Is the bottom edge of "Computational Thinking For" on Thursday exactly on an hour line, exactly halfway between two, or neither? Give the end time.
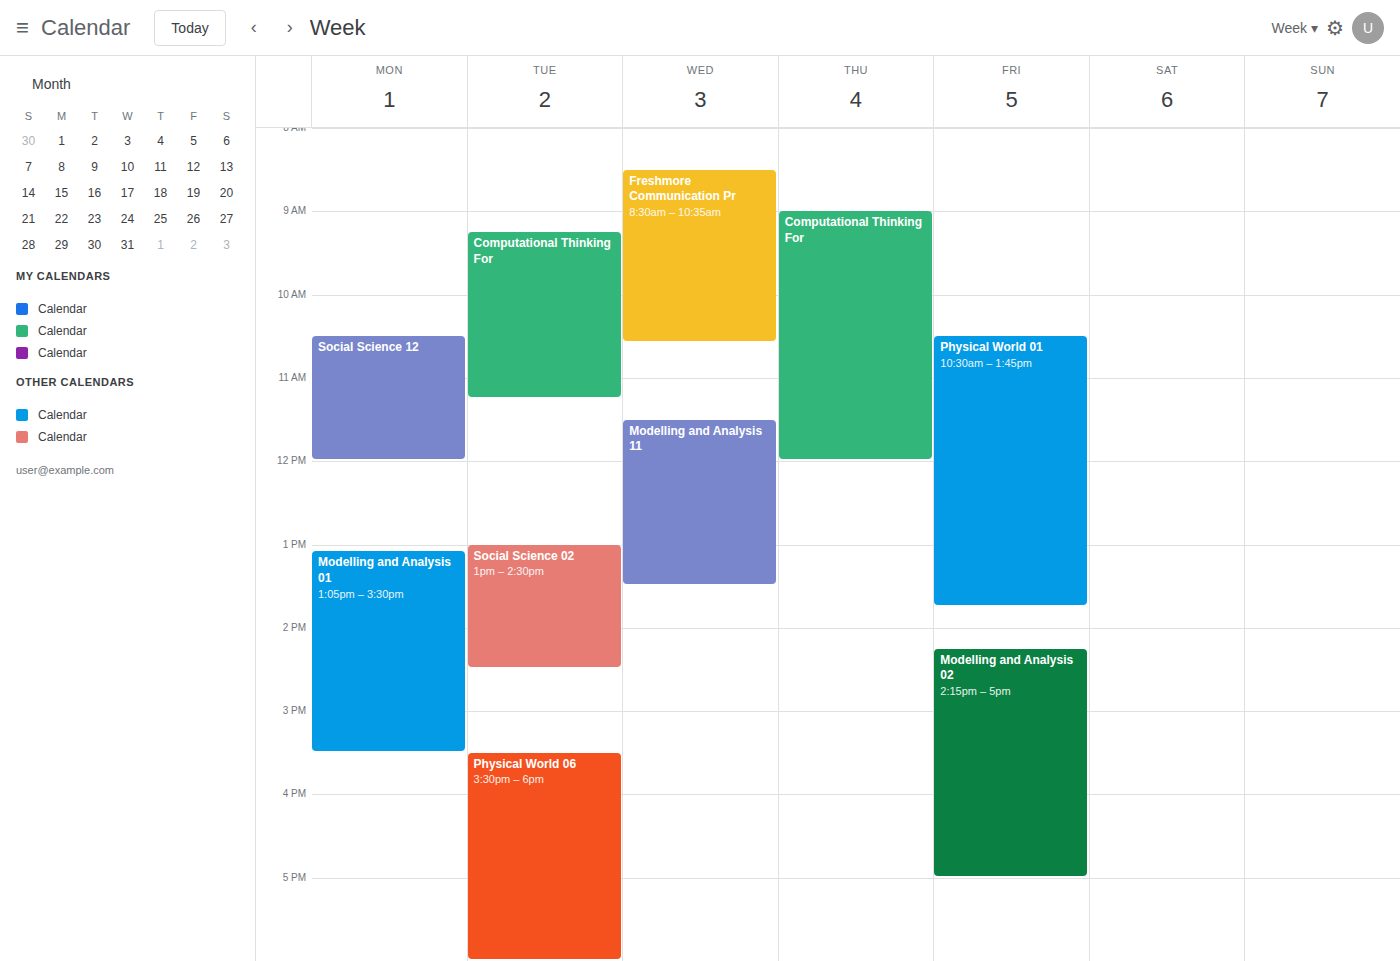
12:00 PM -- exactly on the 12 PM line.